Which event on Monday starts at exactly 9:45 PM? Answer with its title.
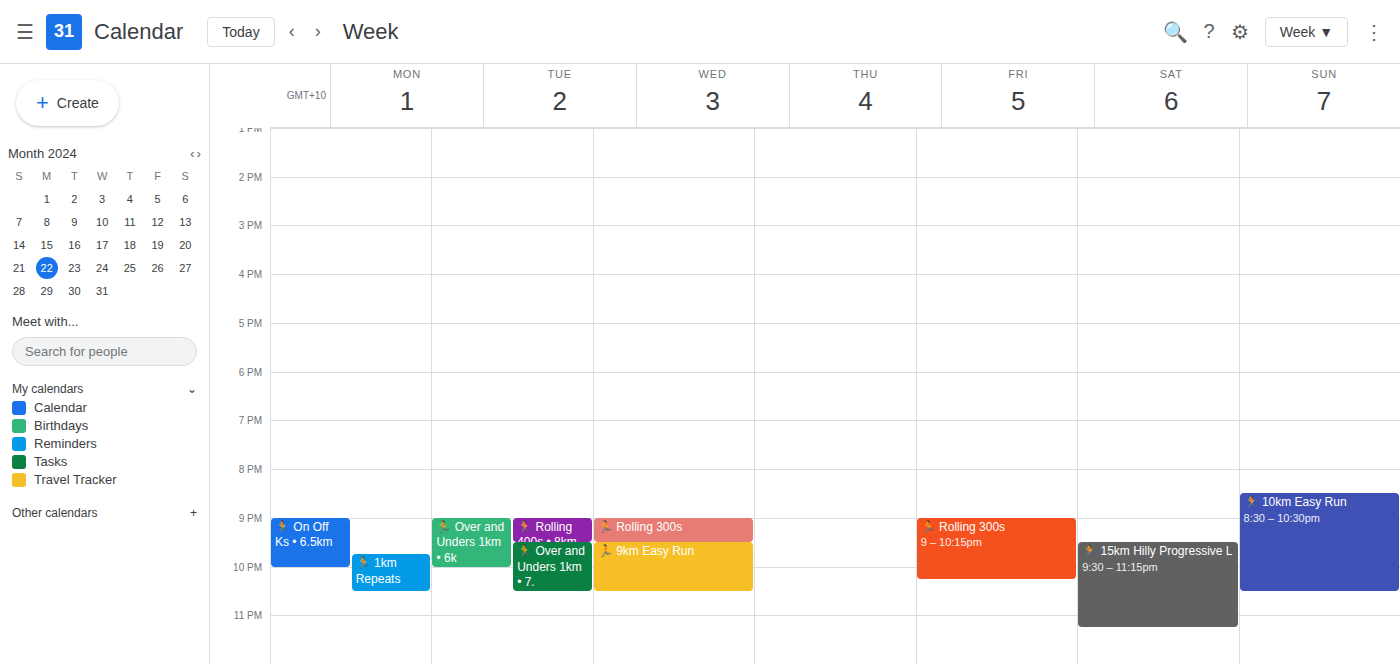
"🏃 1km Repeats"